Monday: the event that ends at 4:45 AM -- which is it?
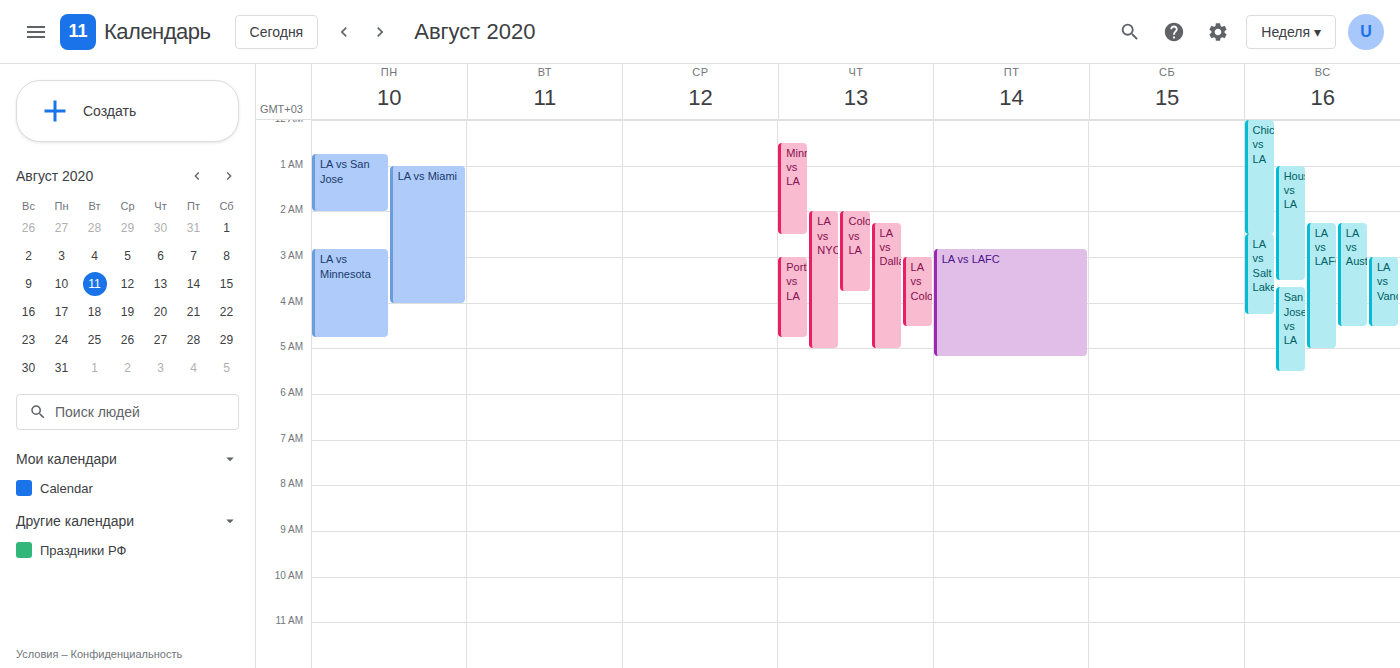
"LA vs Minnesota"